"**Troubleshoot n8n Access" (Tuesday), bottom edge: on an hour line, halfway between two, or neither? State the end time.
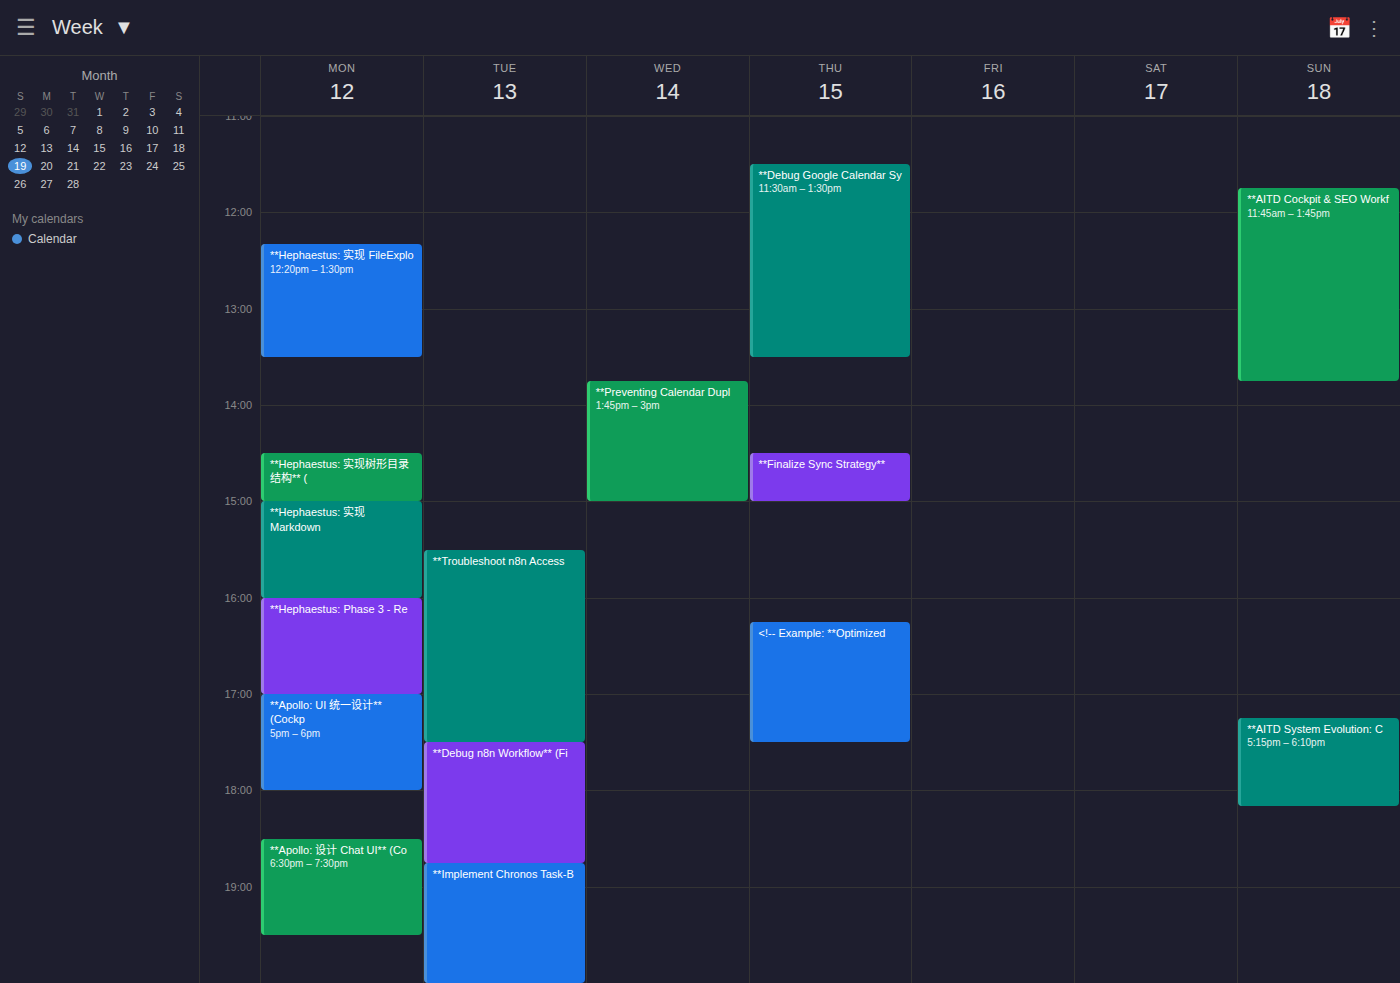
5:30 PM -- halfway between the 5 PM and 6 PM lines.